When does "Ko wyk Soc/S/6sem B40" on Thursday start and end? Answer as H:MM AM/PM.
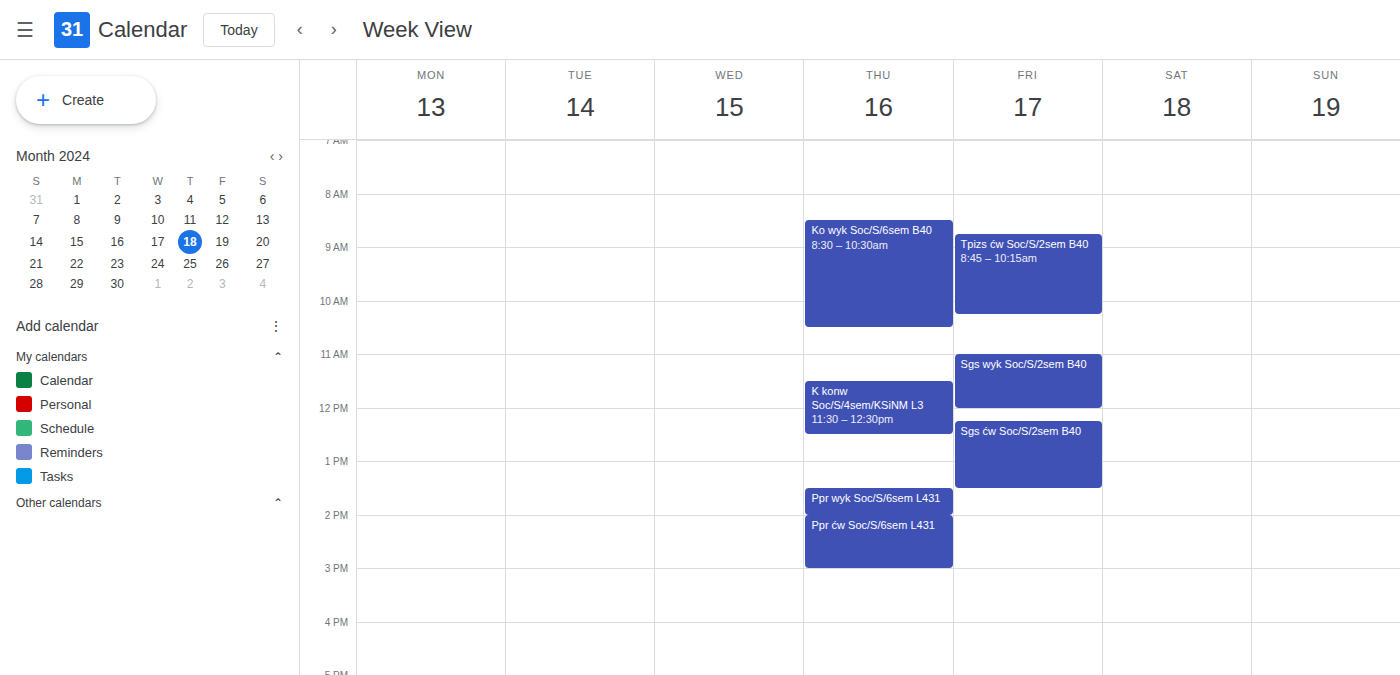
8:30 AM to 10:30 AM